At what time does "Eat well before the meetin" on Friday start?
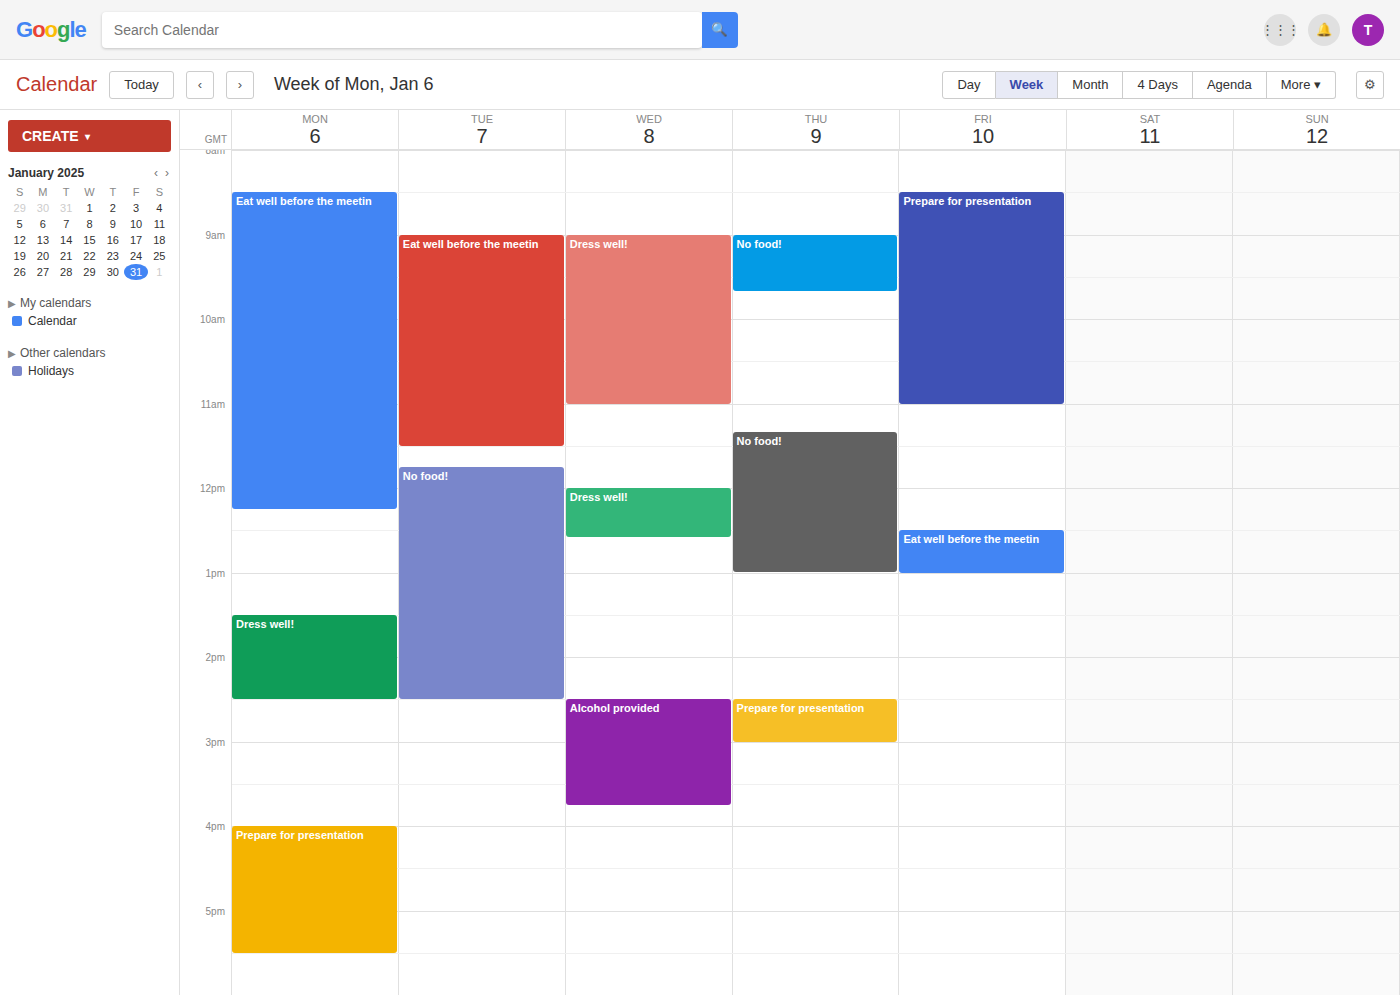
12:30 PM